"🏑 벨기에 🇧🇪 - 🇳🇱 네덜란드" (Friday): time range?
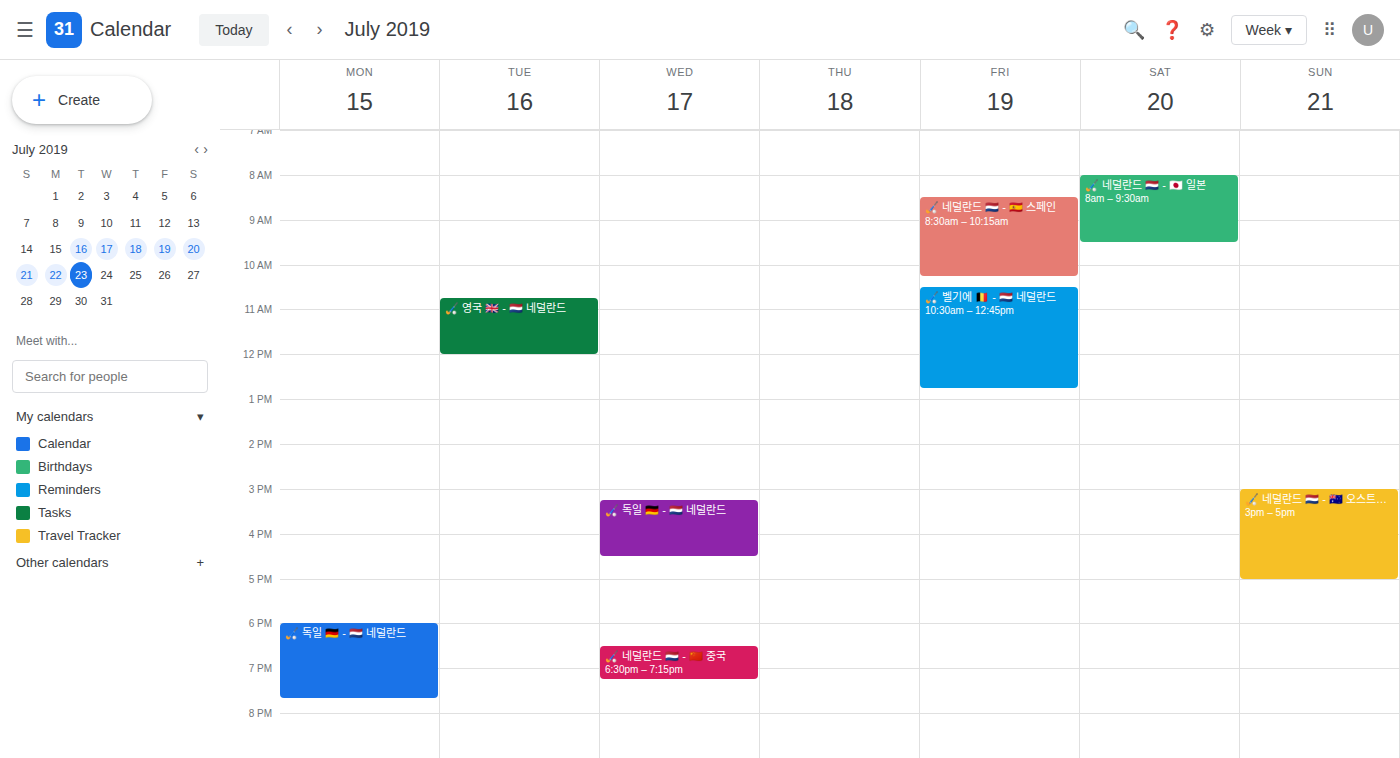
10:30 AM to 12:45 PM